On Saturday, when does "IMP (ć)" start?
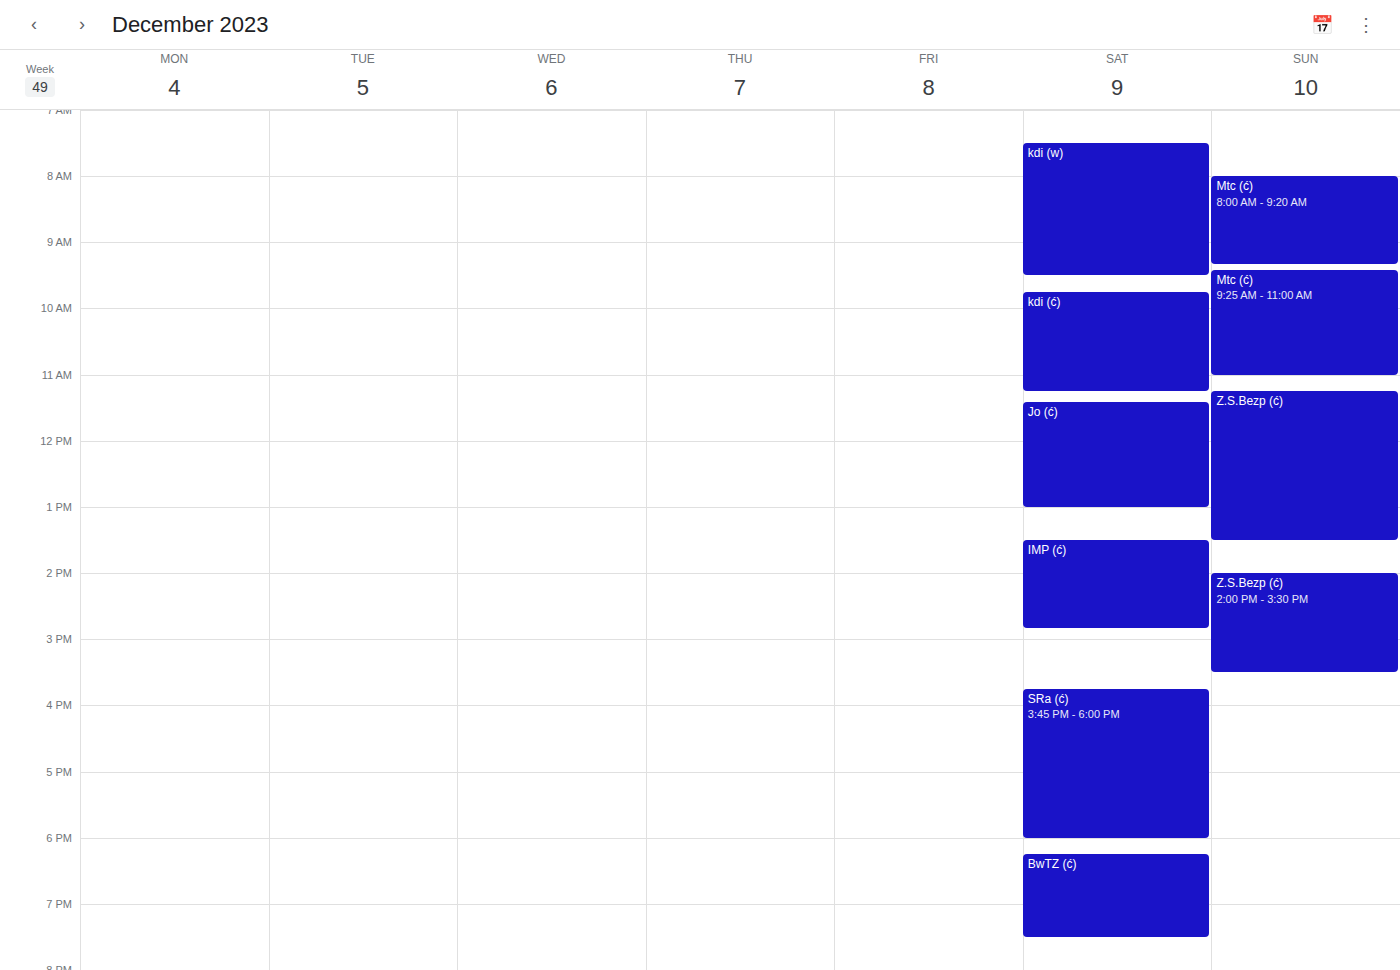
1:30 PM